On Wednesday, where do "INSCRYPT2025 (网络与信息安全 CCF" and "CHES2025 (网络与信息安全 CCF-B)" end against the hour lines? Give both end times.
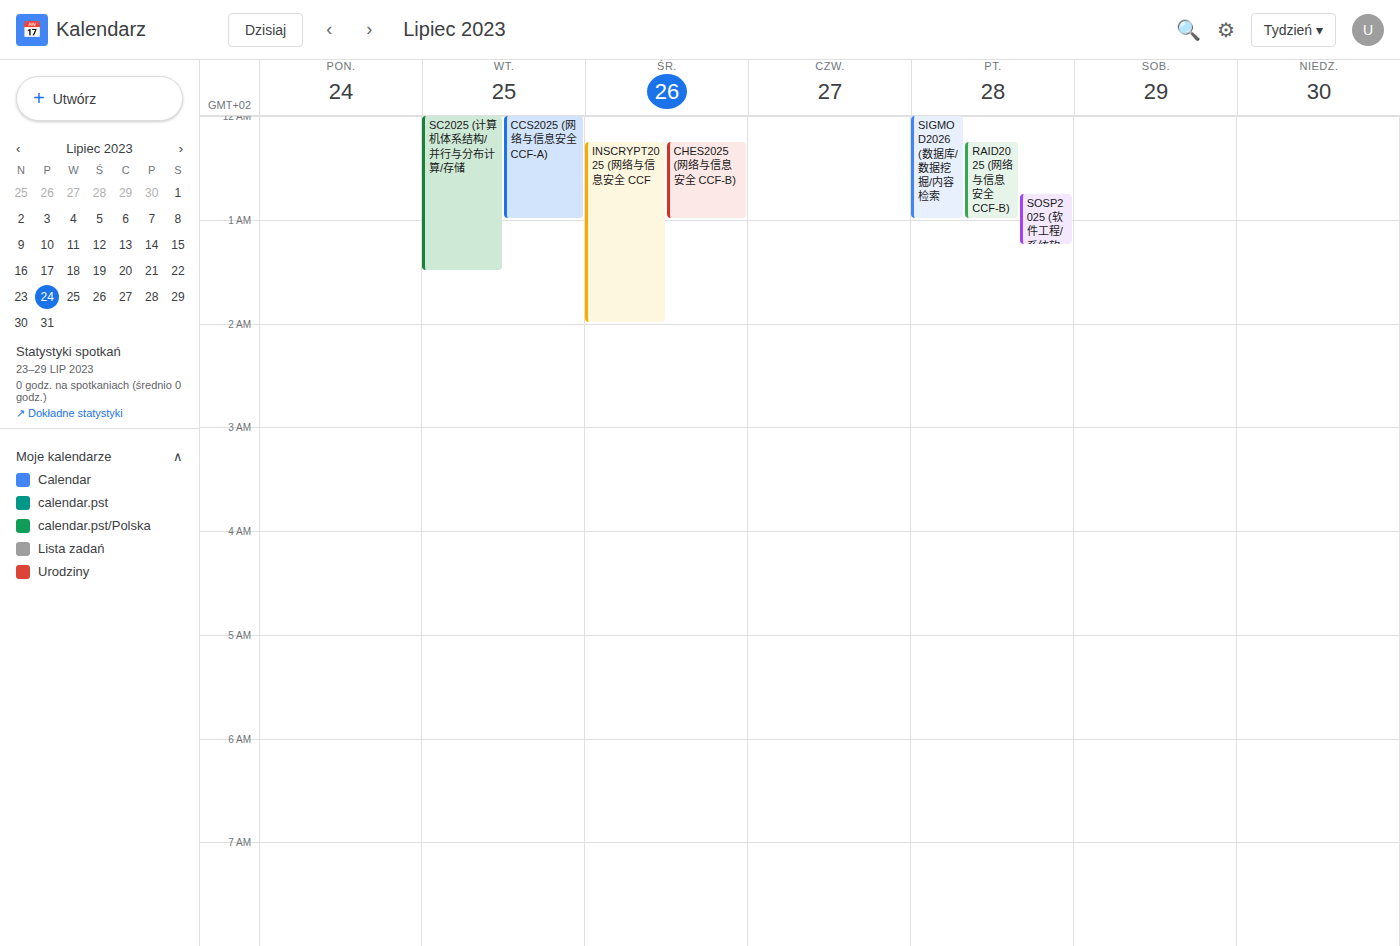
"INSCRYPT2025 (网络与信息安全 CCF": 2:00 AM, exactly on the 2 AM line. "CHES2025 (网络与信息安全 CCF-B)": 1:00 AM, exactly on the 1 AM line.